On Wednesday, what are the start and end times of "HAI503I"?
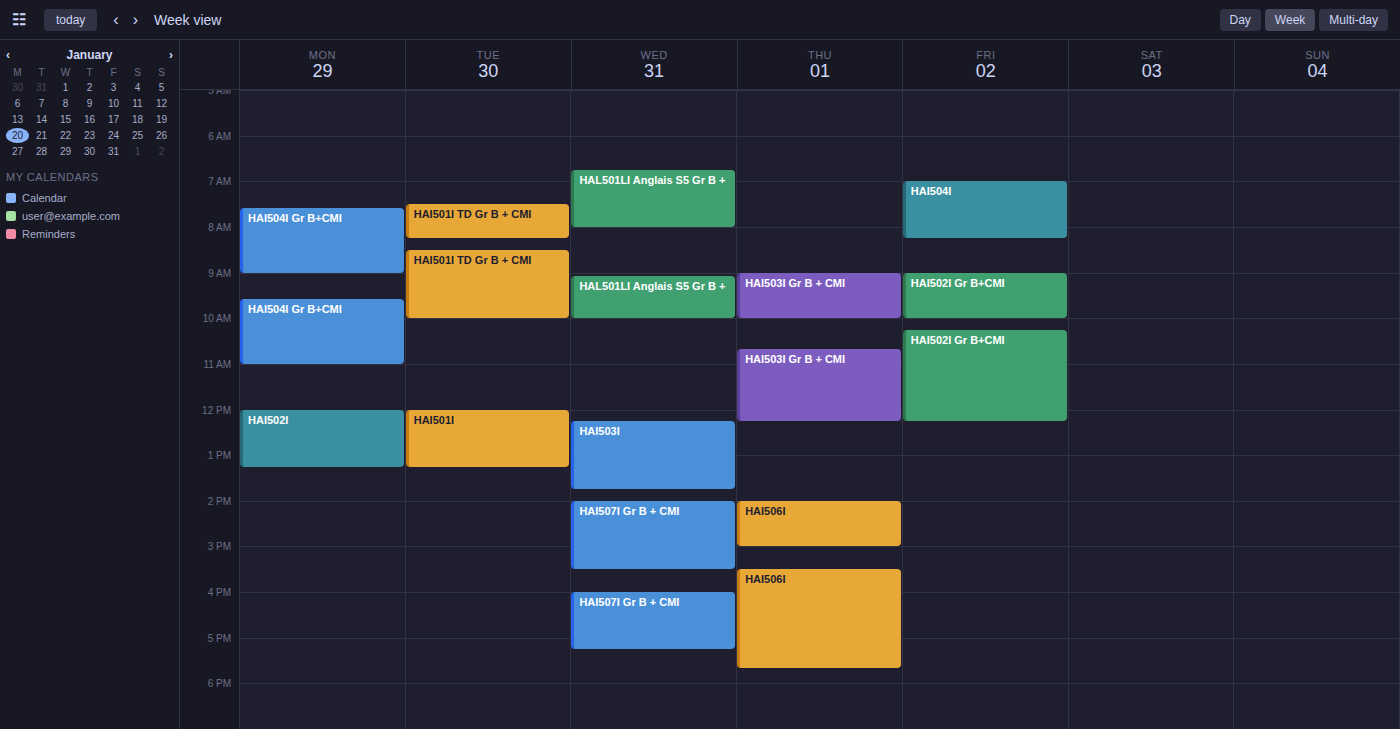
12:15 PM to 1:45 PM